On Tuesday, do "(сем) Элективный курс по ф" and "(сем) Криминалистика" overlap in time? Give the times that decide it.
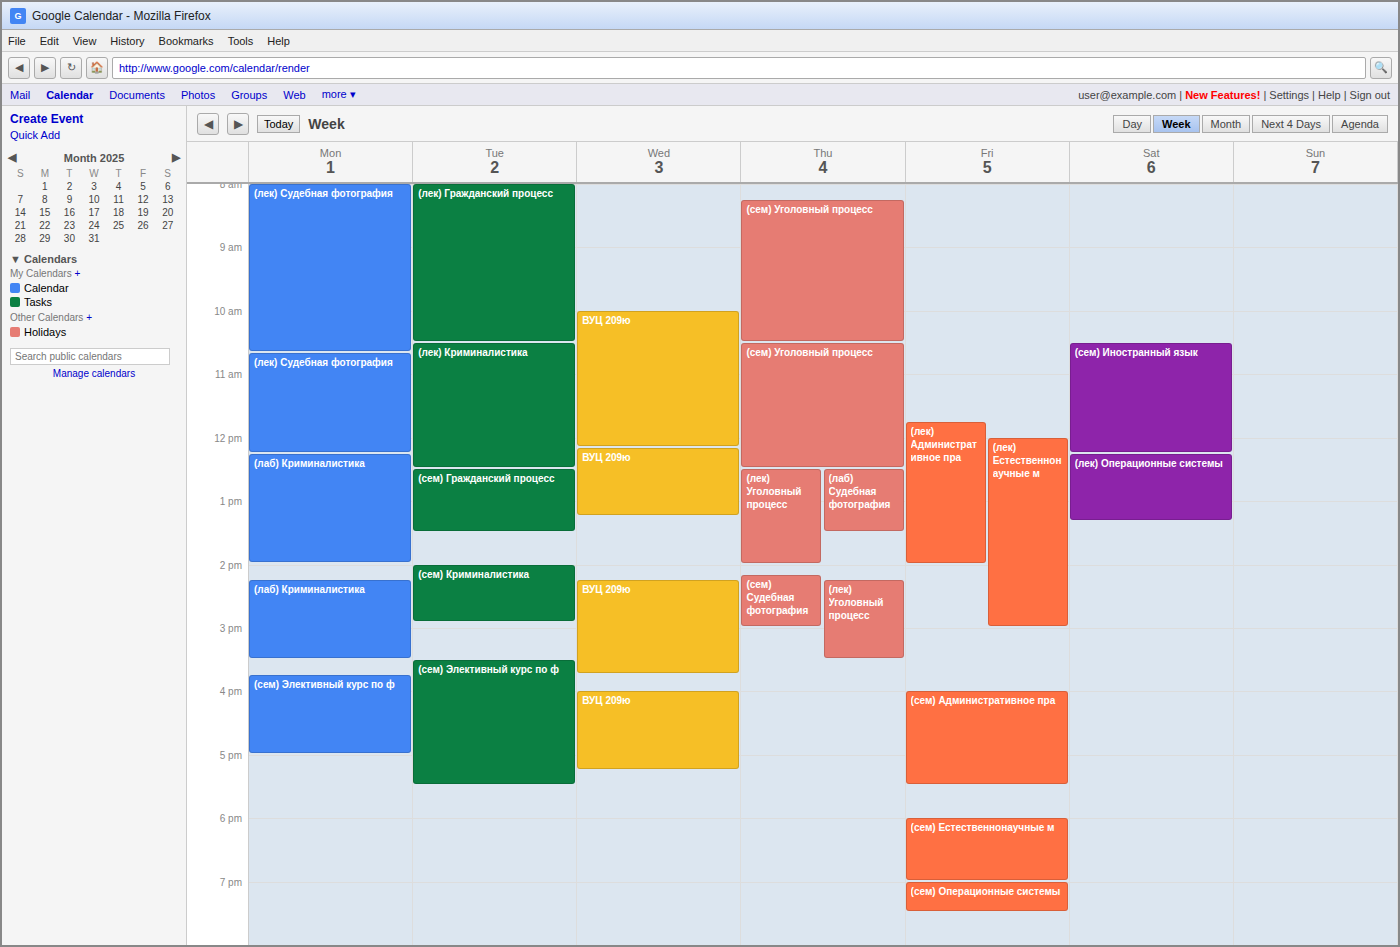
"(сем) Криминалистика" ends at 2:55 PM and "(сем) Элективный курс по ф" starts at 3:30 PM -- no overlap.